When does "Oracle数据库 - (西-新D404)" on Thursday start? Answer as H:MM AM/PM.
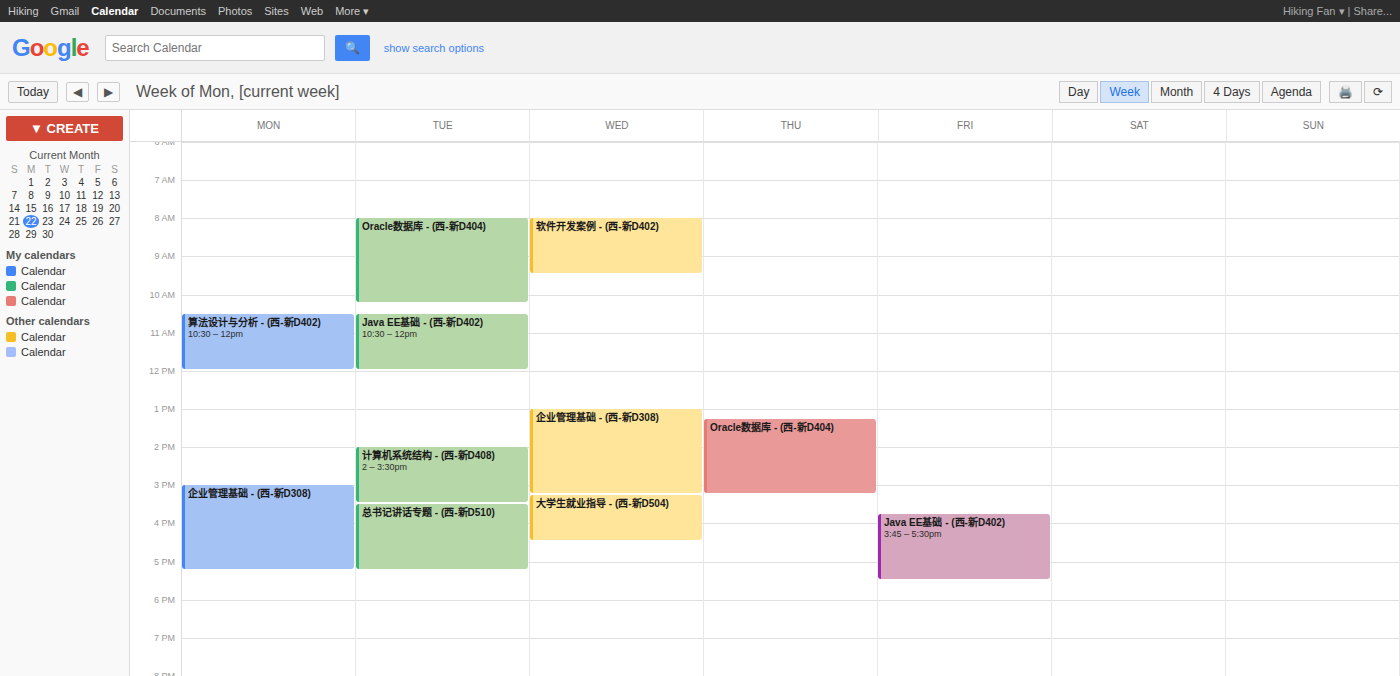
1:15 PM